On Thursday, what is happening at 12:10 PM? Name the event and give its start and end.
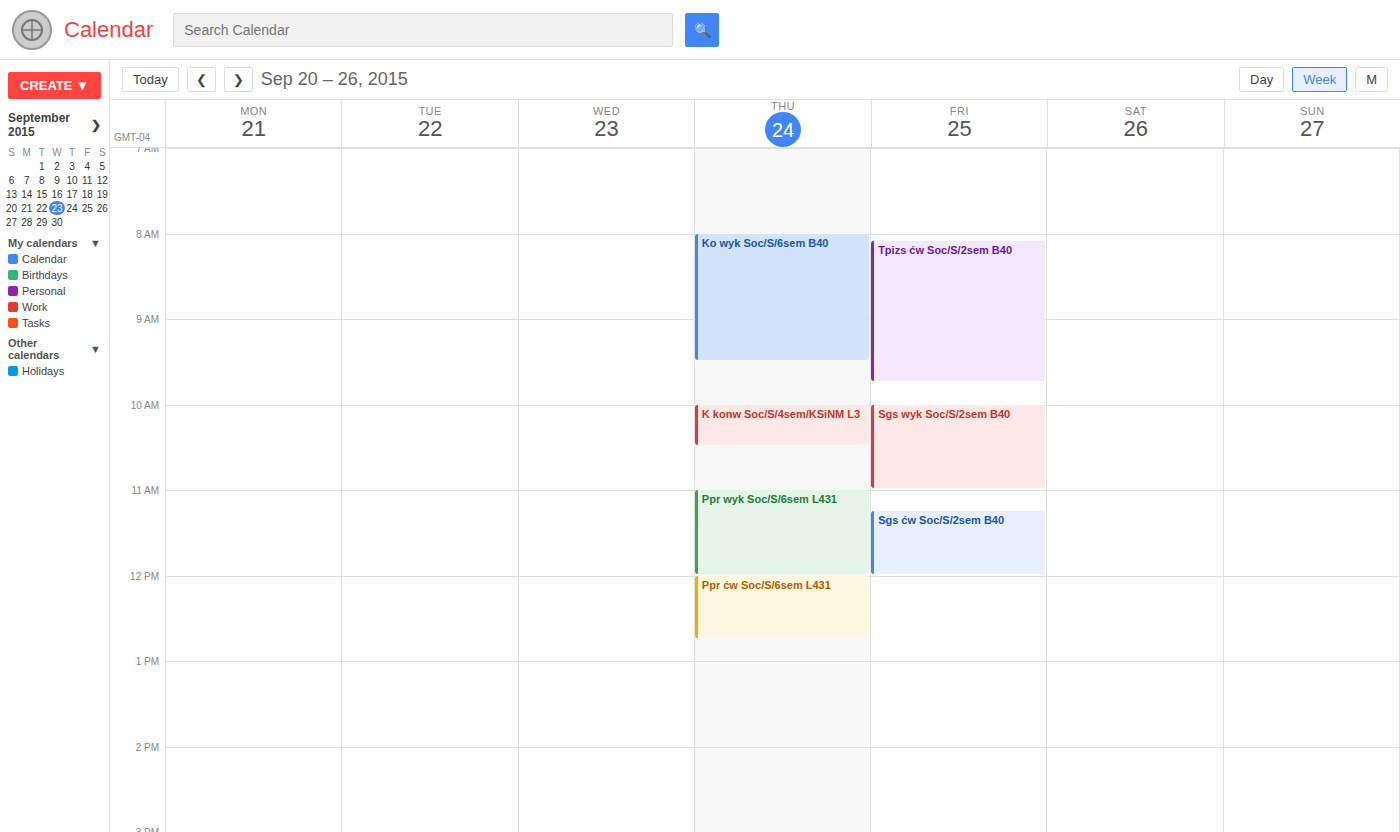
"Ppr ćw Soc/S/6sem L431", 12:00 PM to 12:45 PM